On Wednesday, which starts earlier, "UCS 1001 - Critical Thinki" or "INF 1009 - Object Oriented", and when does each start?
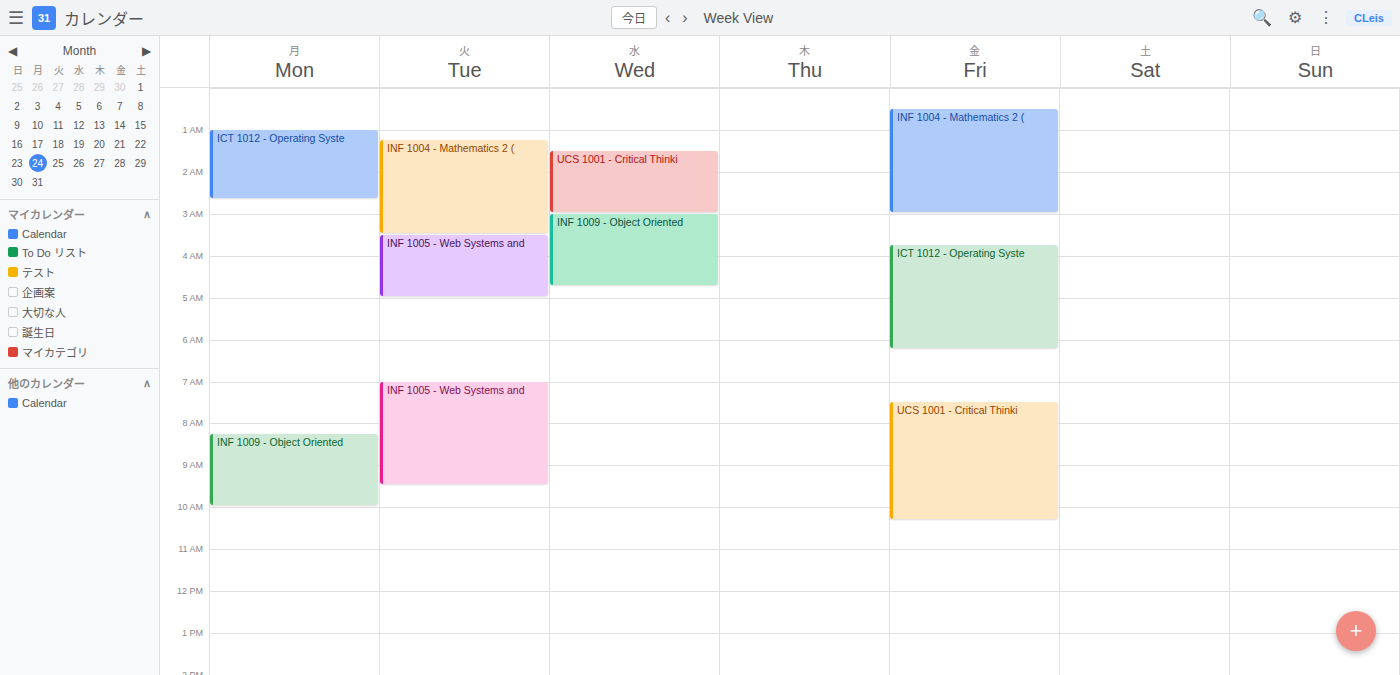
"UCS 1001 - Critical Thinki" 1:30 AM; "INF 1009 - Object Oriented" 3:00 AM.